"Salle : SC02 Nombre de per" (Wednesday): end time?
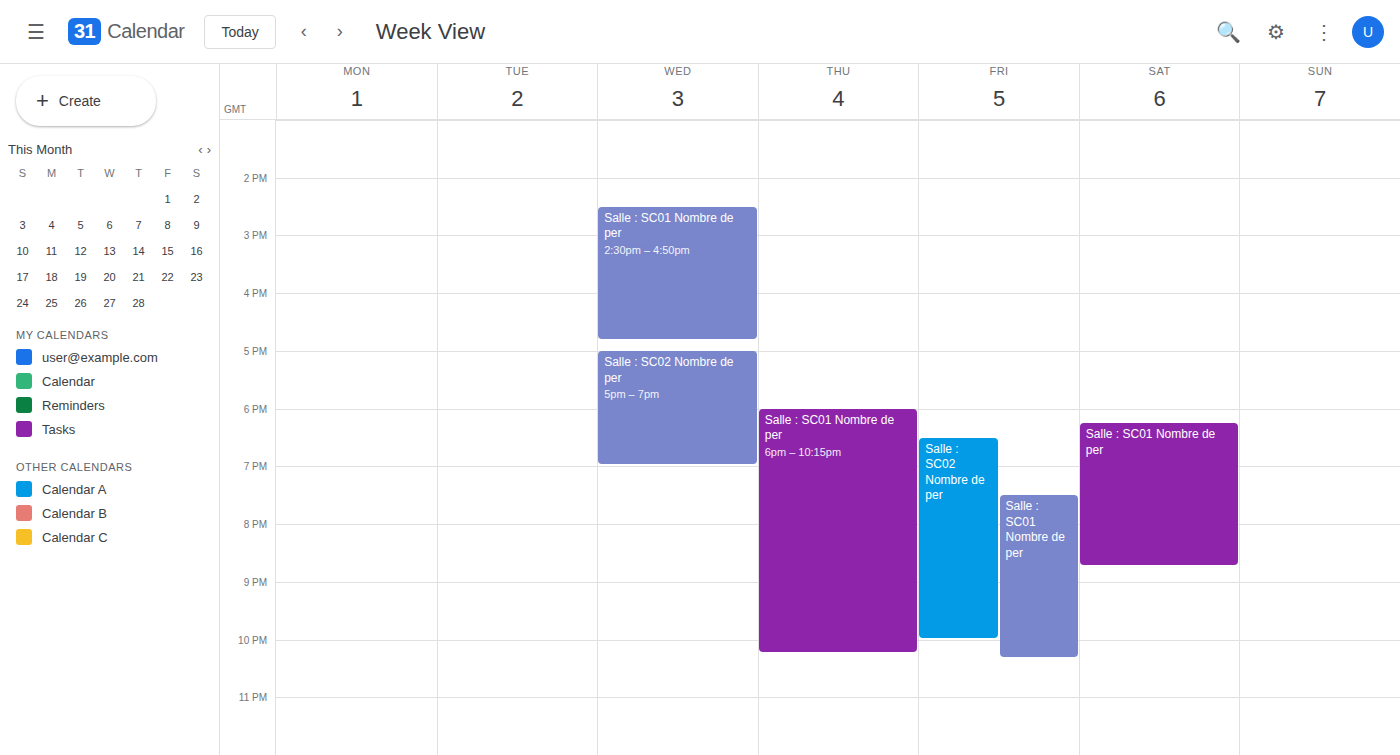
7:00 PM